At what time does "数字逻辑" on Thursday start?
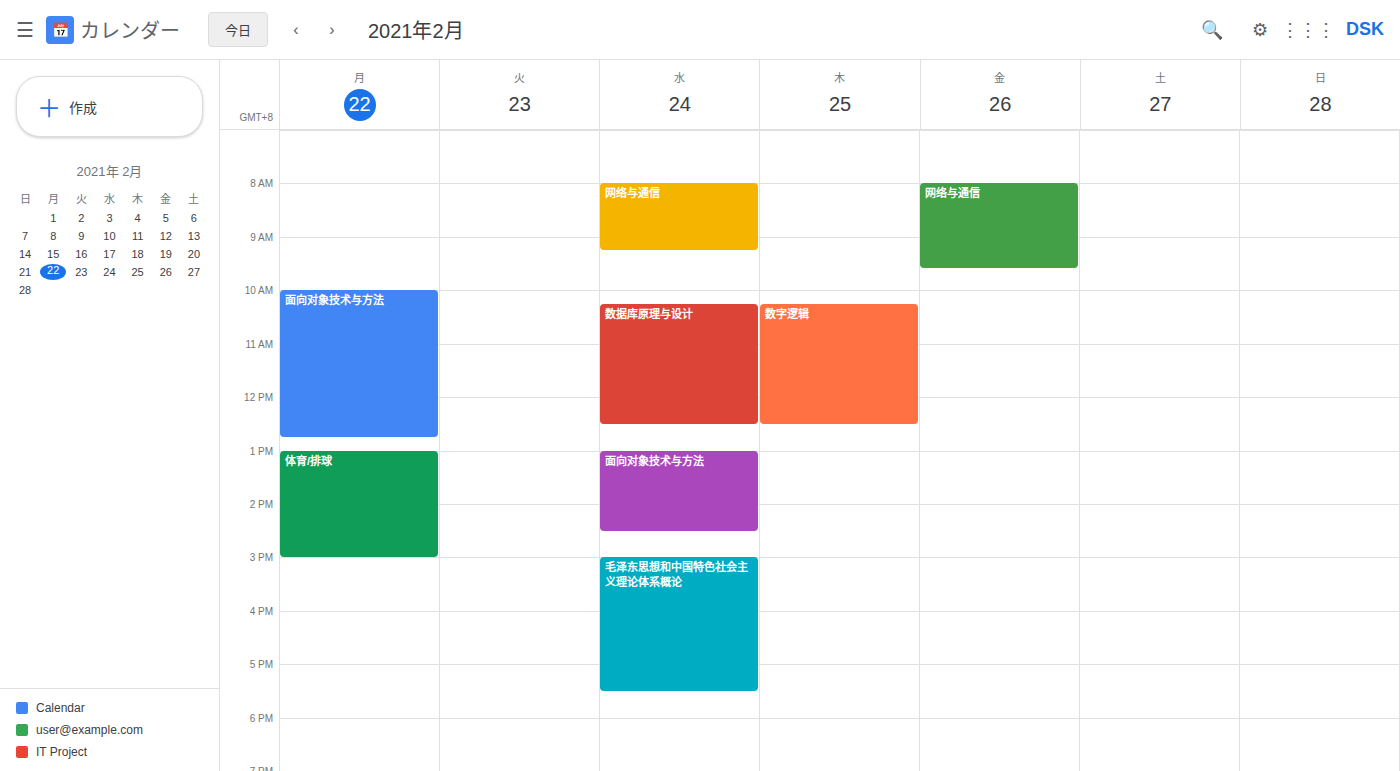
10:15 AM